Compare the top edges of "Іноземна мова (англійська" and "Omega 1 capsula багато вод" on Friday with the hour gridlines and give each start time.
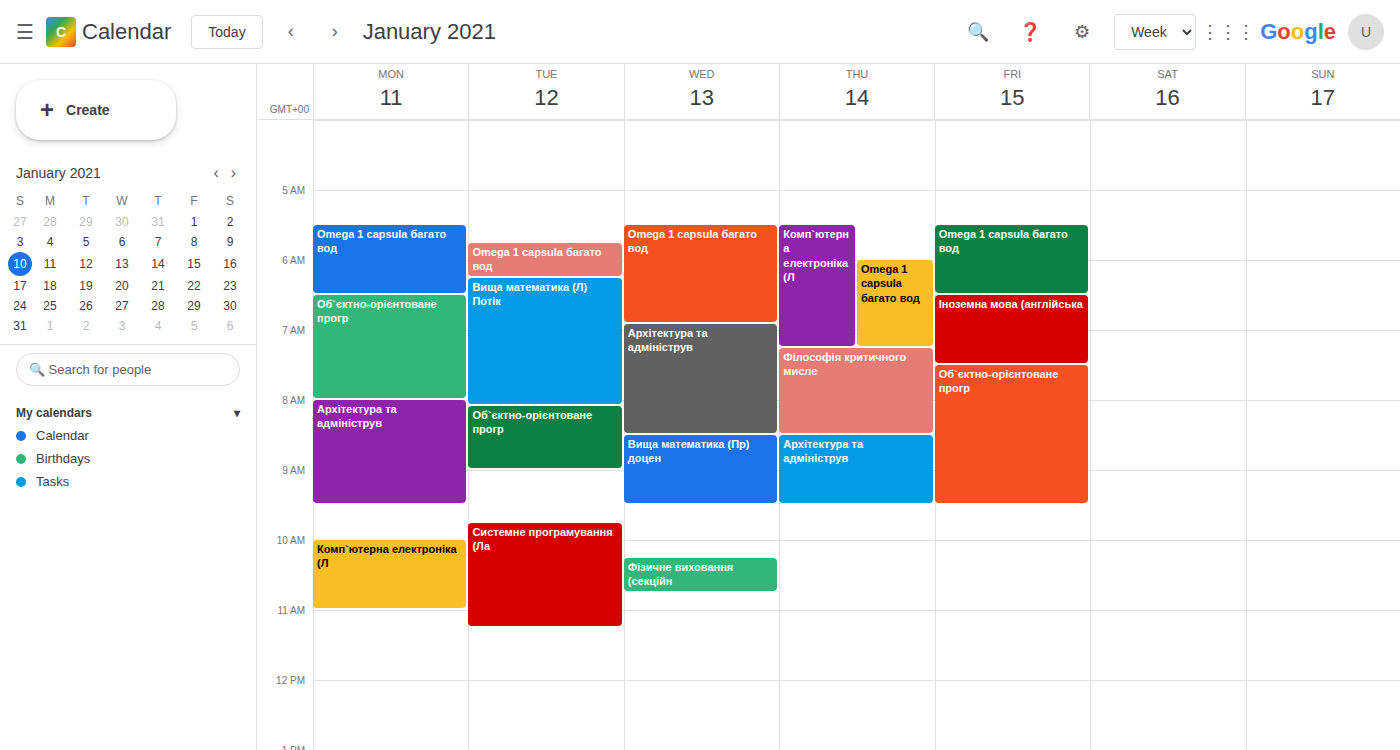
"Іноземна мова (англійська": 6:30 AM, halfway between the 6 AM and 7 AM lines. "Omega 1 capsula багато вод": 5:30 AM, halfway between the 5 AM and 6 AM lines.